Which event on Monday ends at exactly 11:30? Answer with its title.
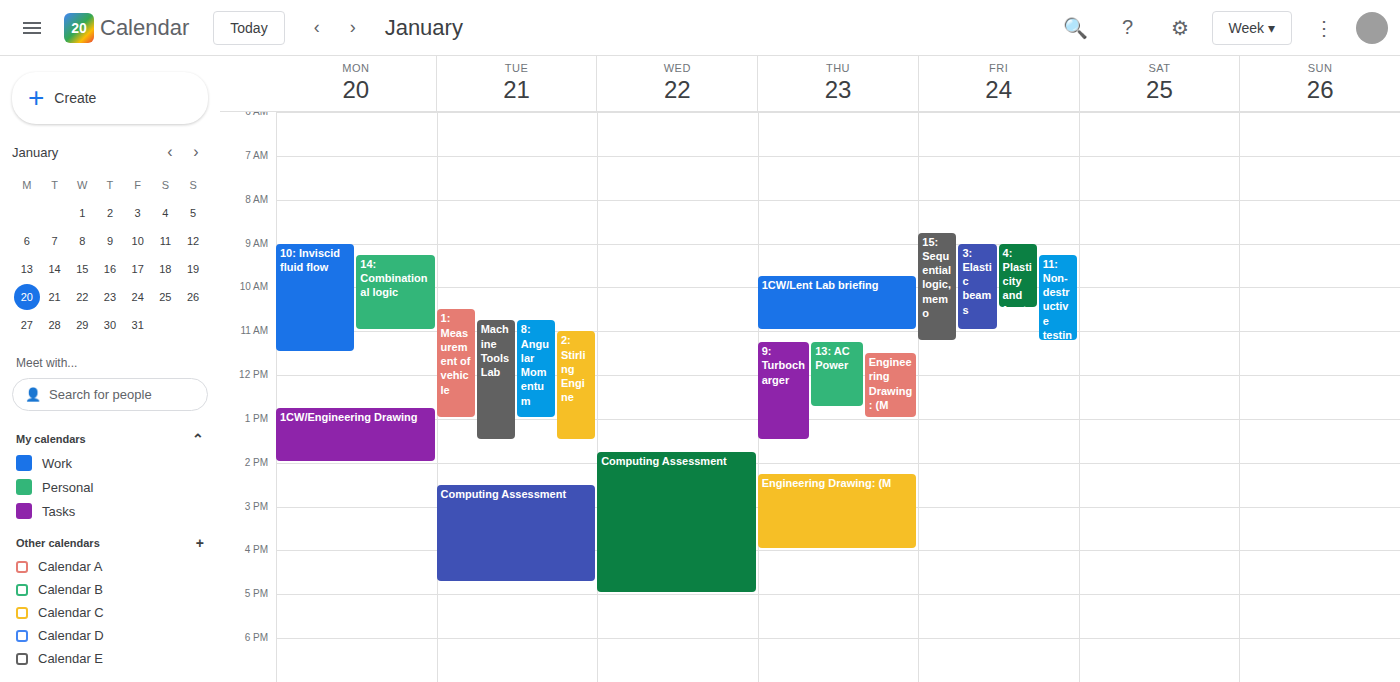
"10: Inviscid fluid flow"